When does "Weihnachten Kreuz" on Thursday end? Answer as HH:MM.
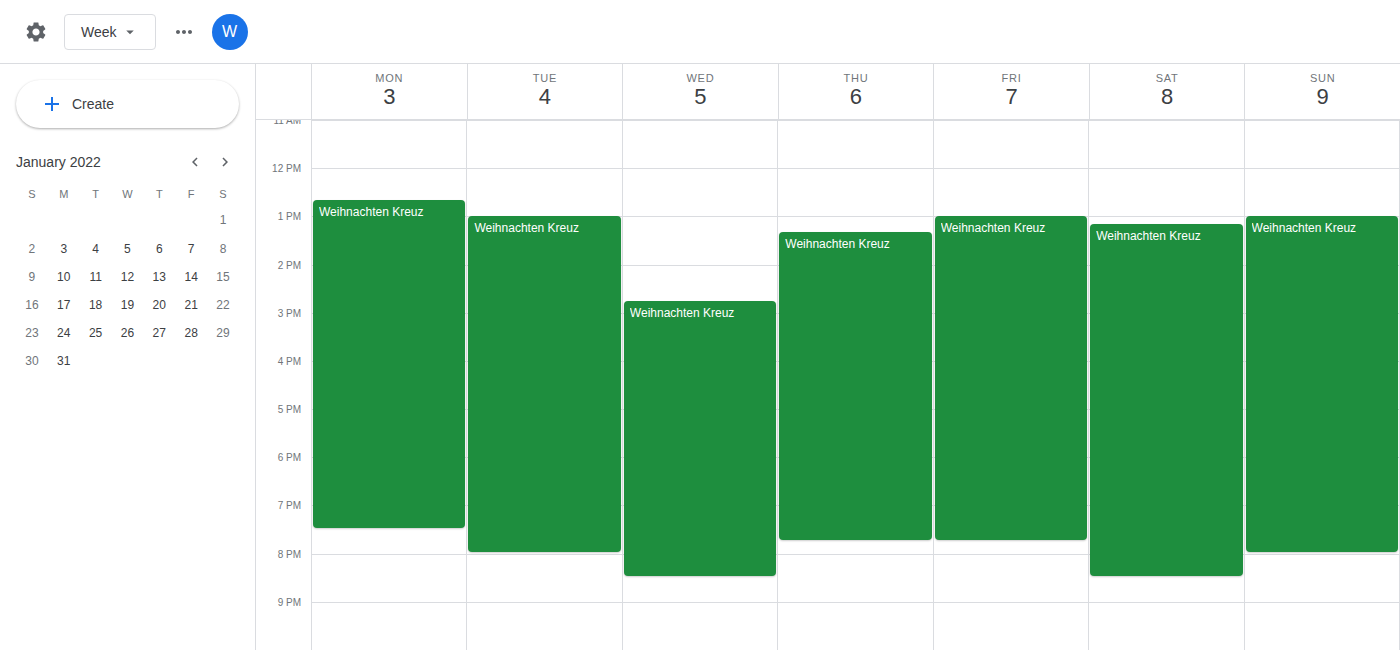
19:45